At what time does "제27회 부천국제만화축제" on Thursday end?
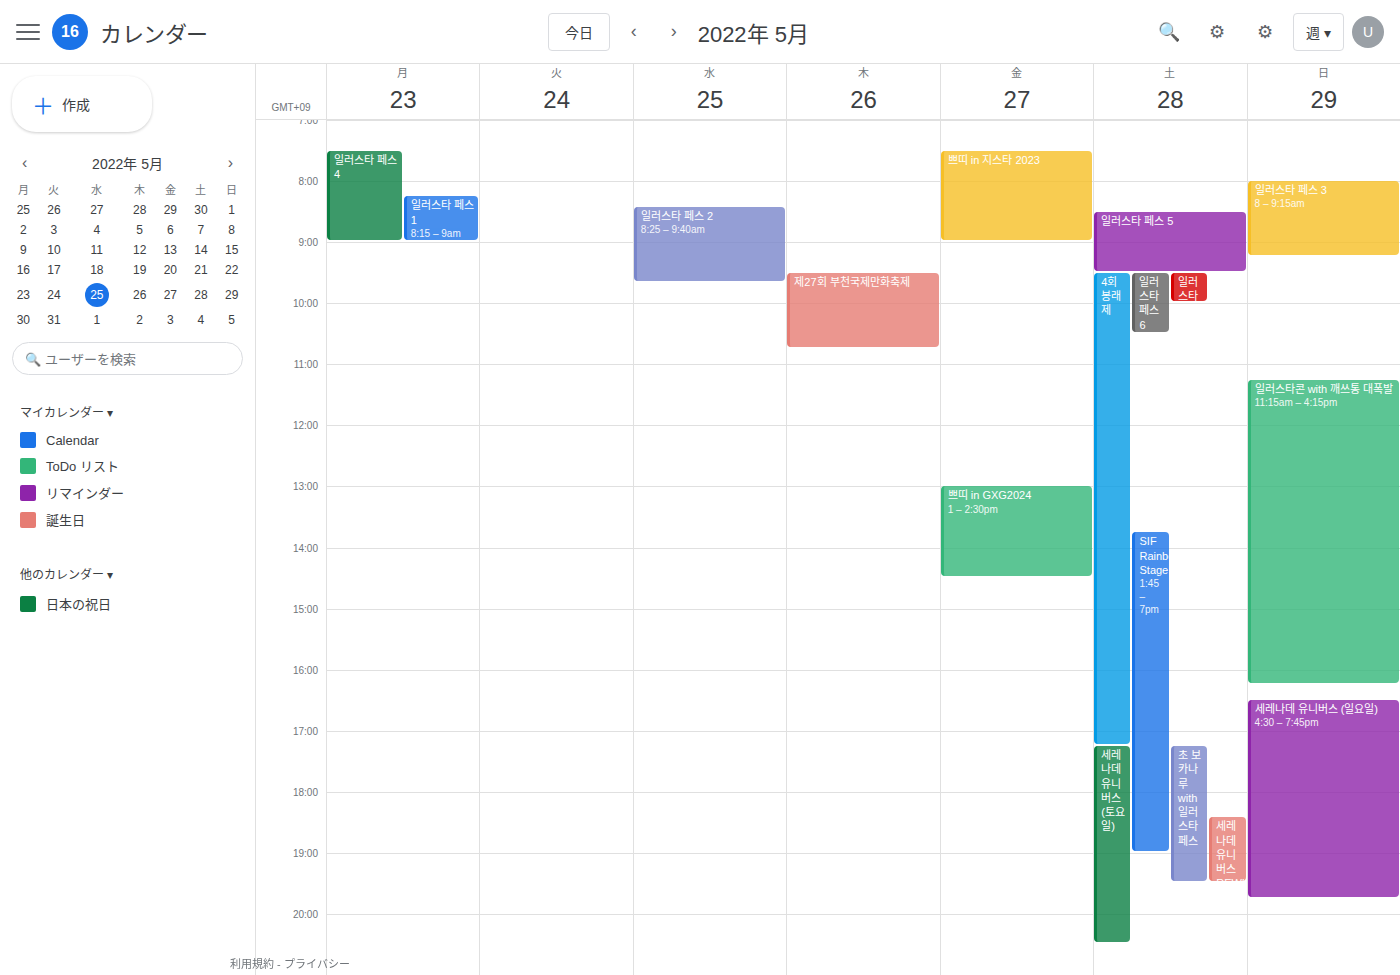
10:45 AM